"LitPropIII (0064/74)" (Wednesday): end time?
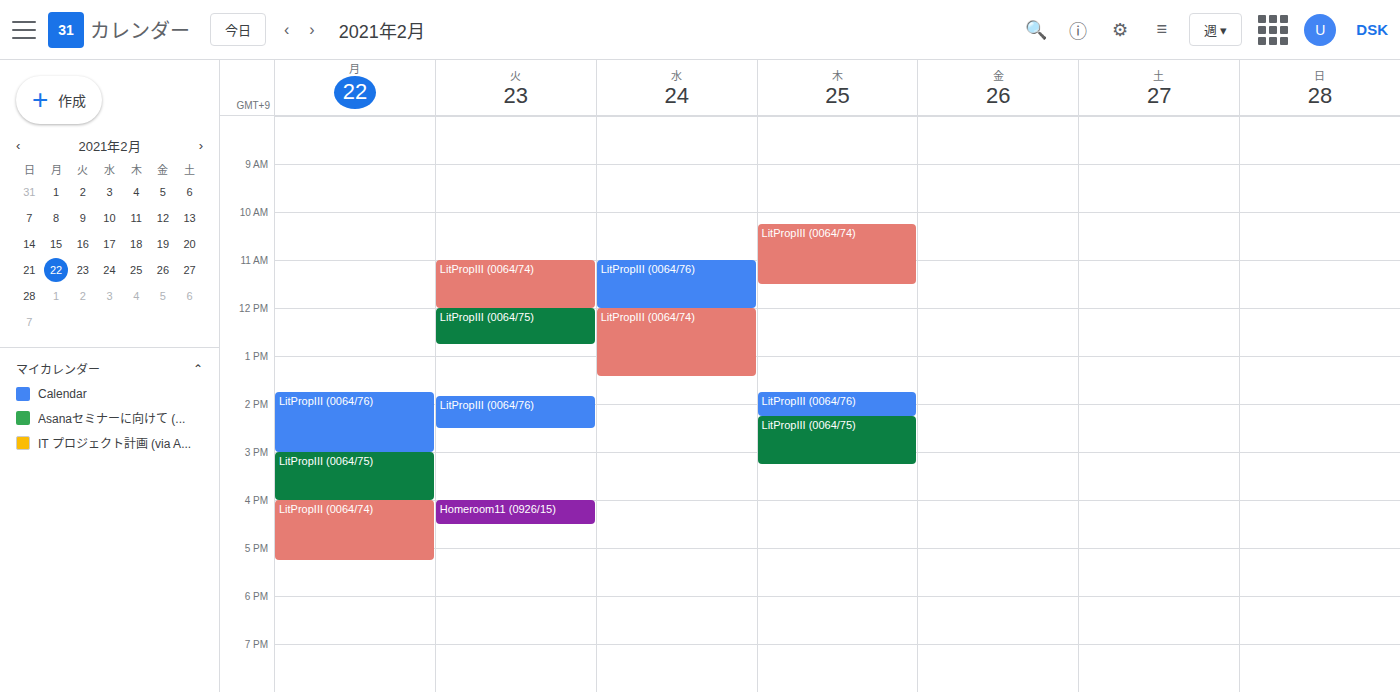
13:25